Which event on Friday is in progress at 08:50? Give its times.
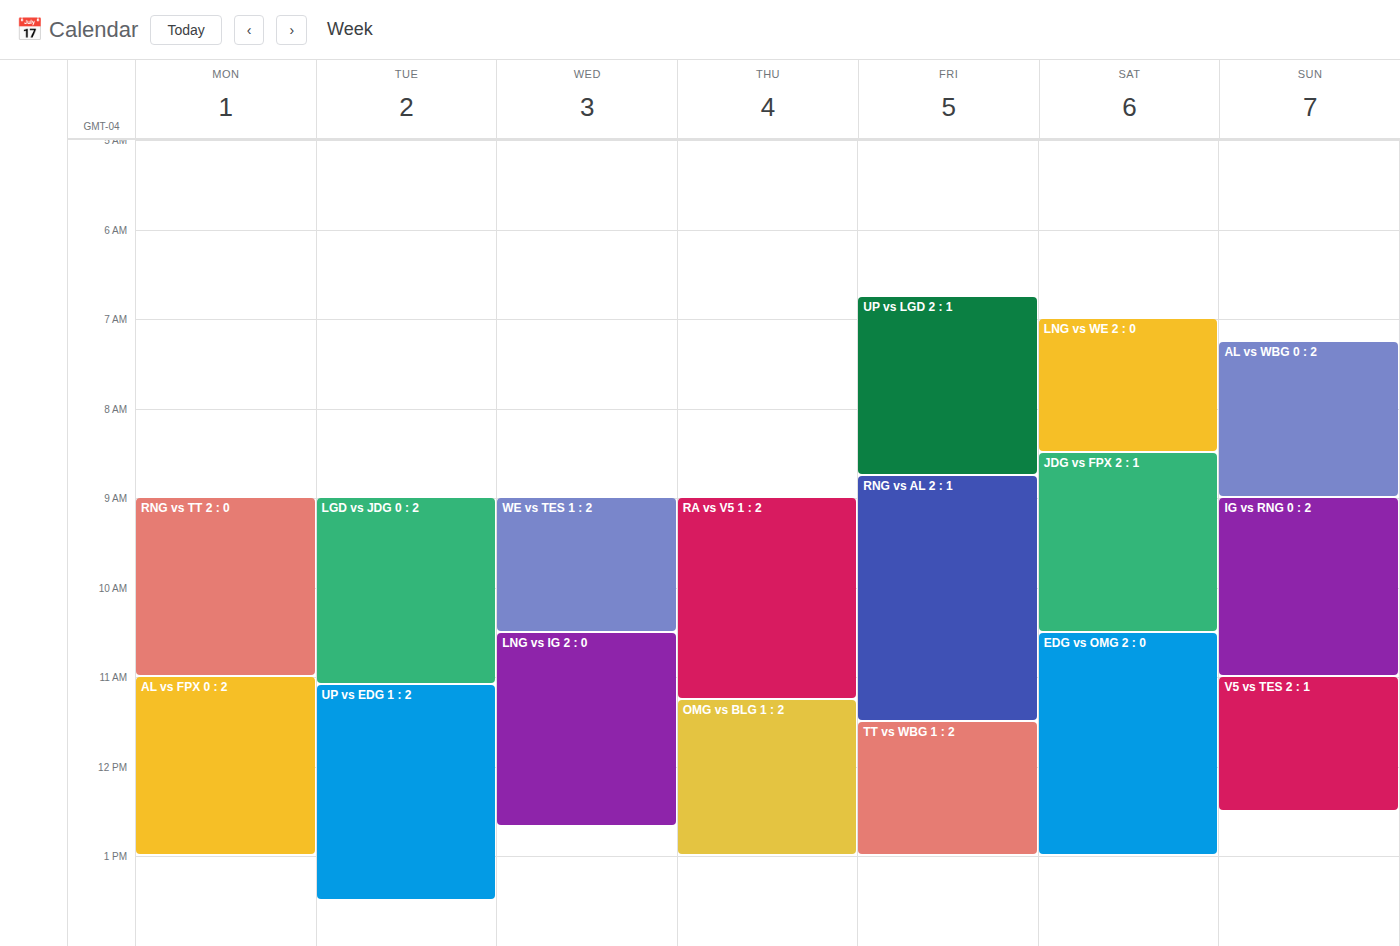
"RNG vs AL 2 : 1", 08:45 to 11:30